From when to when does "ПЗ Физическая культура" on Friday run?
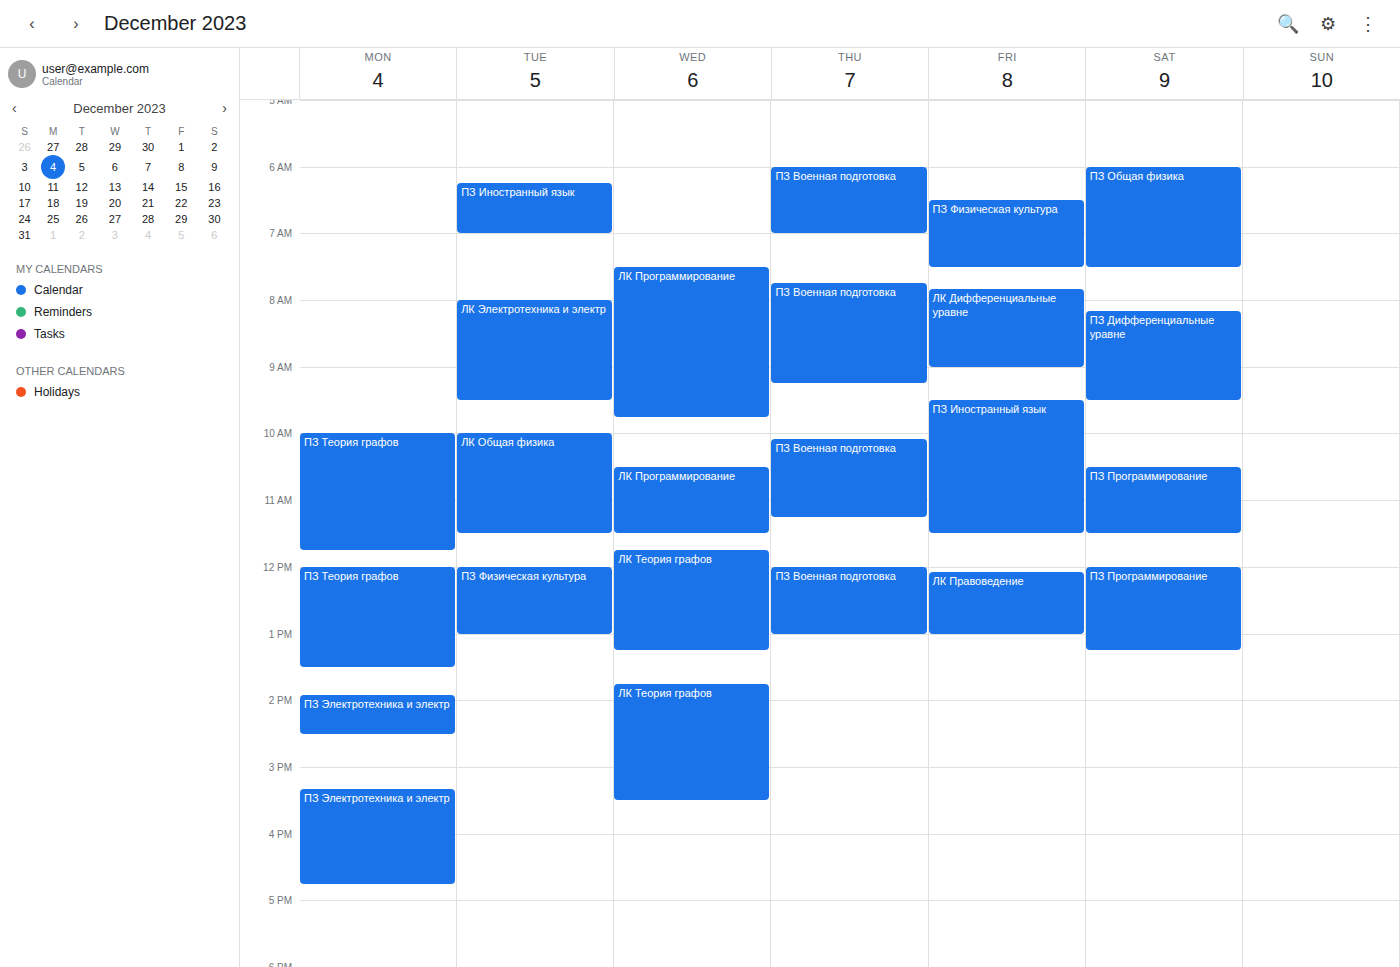
6:30 AM to 7:30 AM